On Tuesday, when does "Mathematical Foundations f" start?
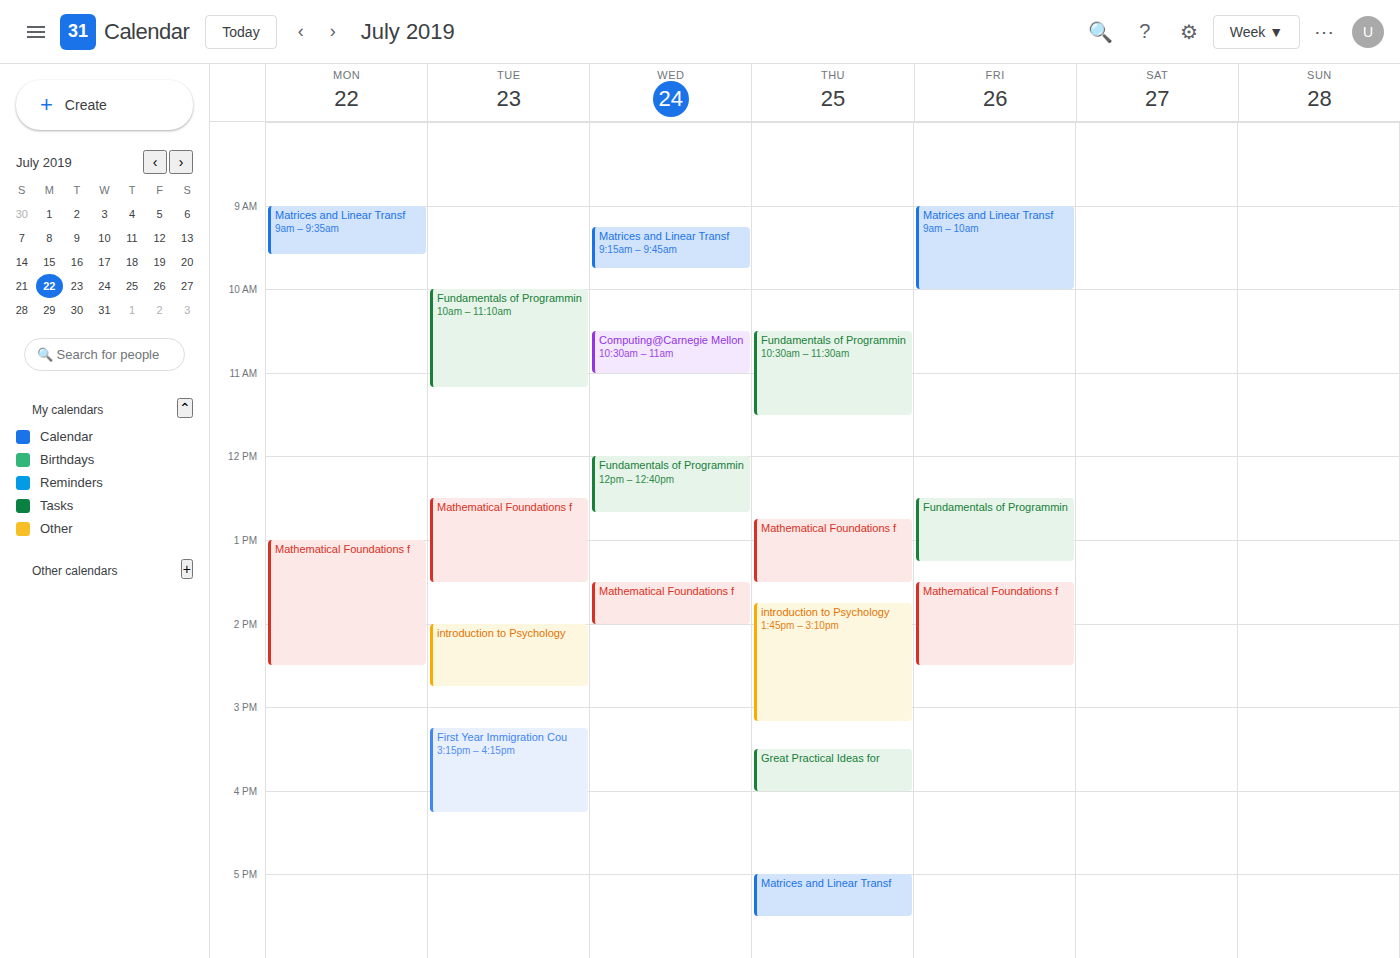
12:30